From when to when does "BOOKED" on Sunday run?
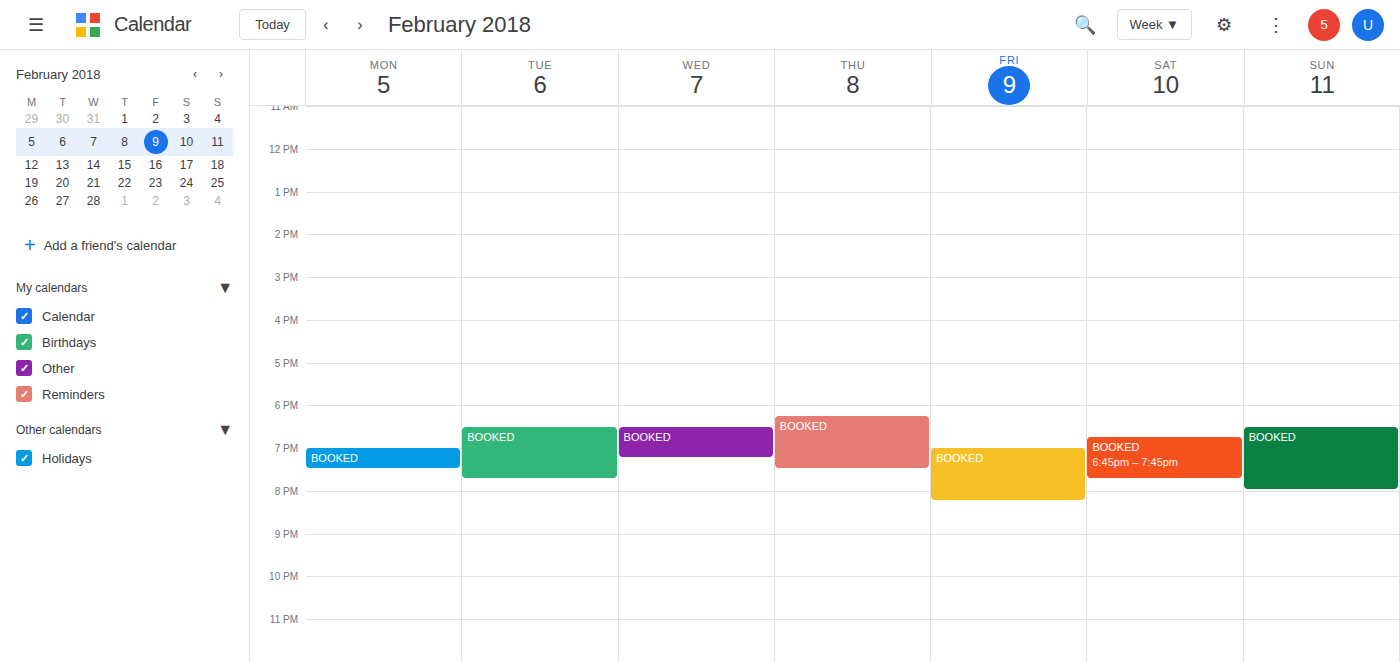
18:30 to 20:00